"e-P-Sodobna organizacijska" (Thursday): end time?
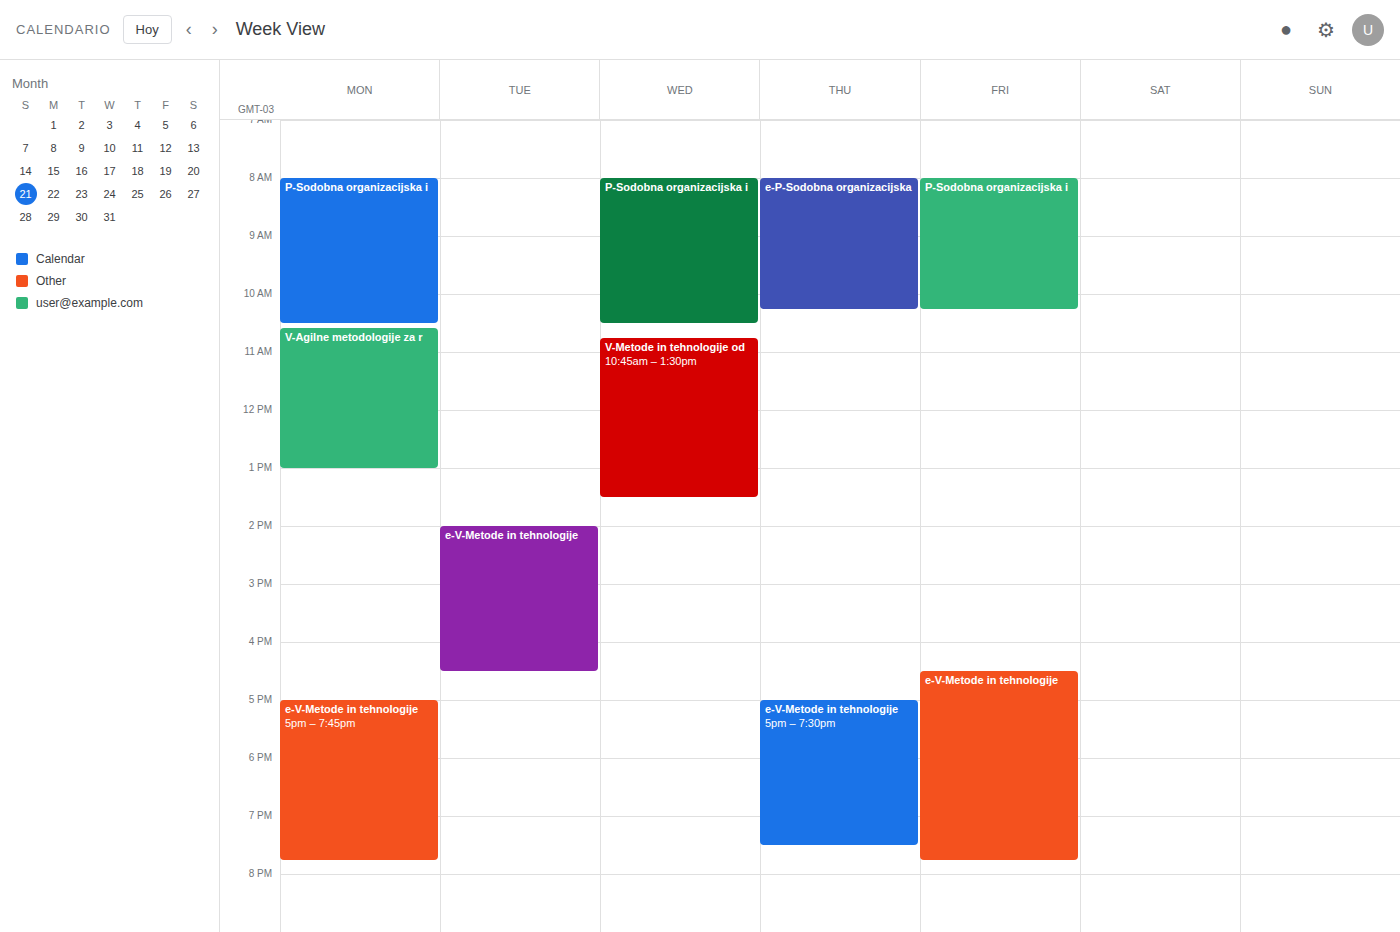
10:15 AM